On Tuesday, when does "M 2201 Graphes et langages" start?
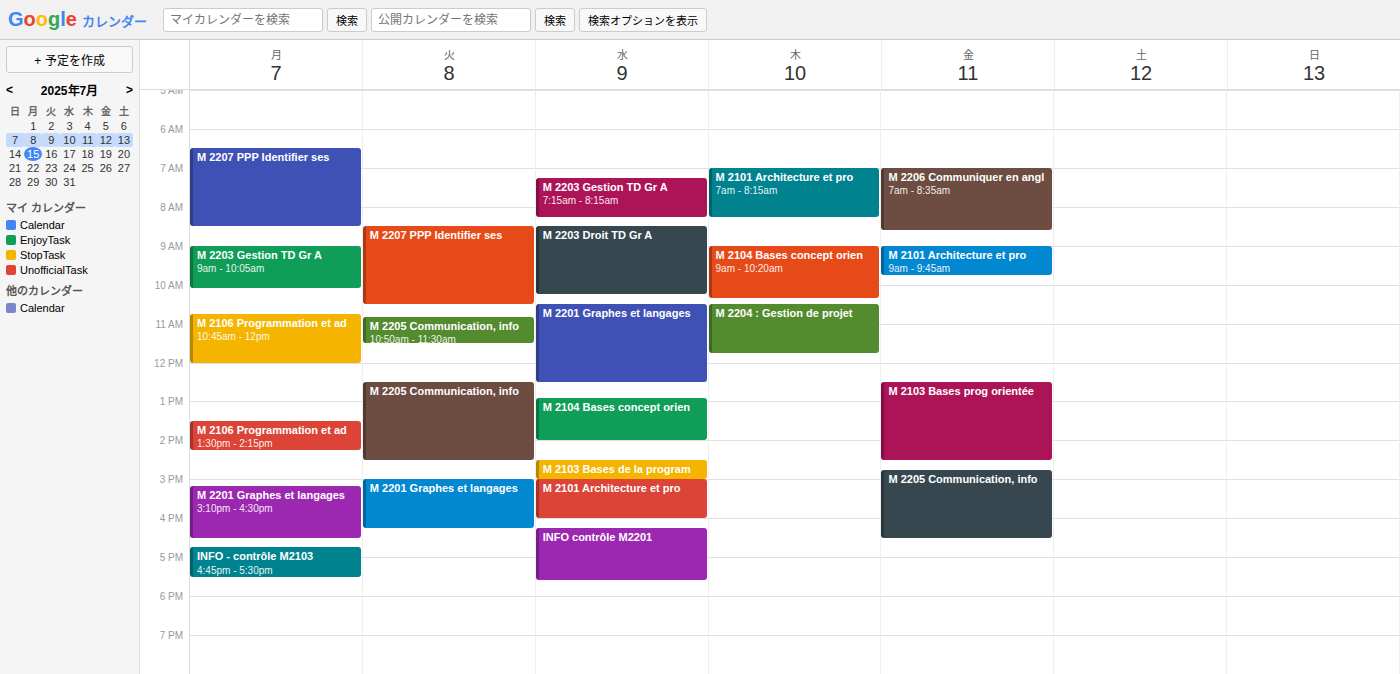
3:00 PM